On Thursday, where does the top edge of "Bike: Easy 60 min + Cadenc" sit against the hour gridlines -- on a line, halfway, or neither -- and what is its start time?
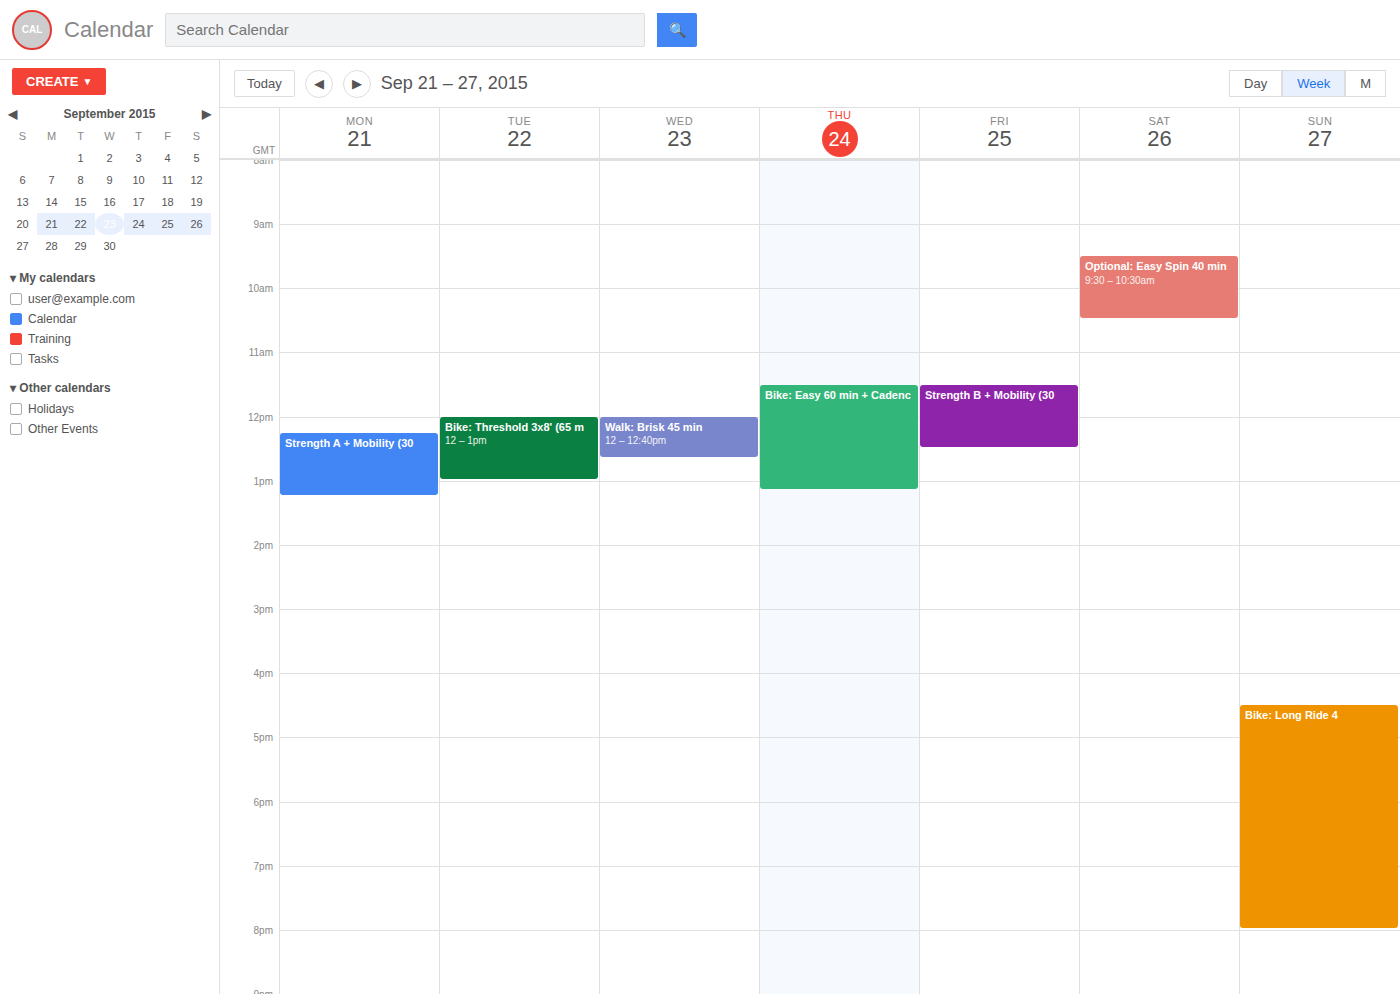
11:30 AM -- halfway between the 11 AM and 12 PM lines.